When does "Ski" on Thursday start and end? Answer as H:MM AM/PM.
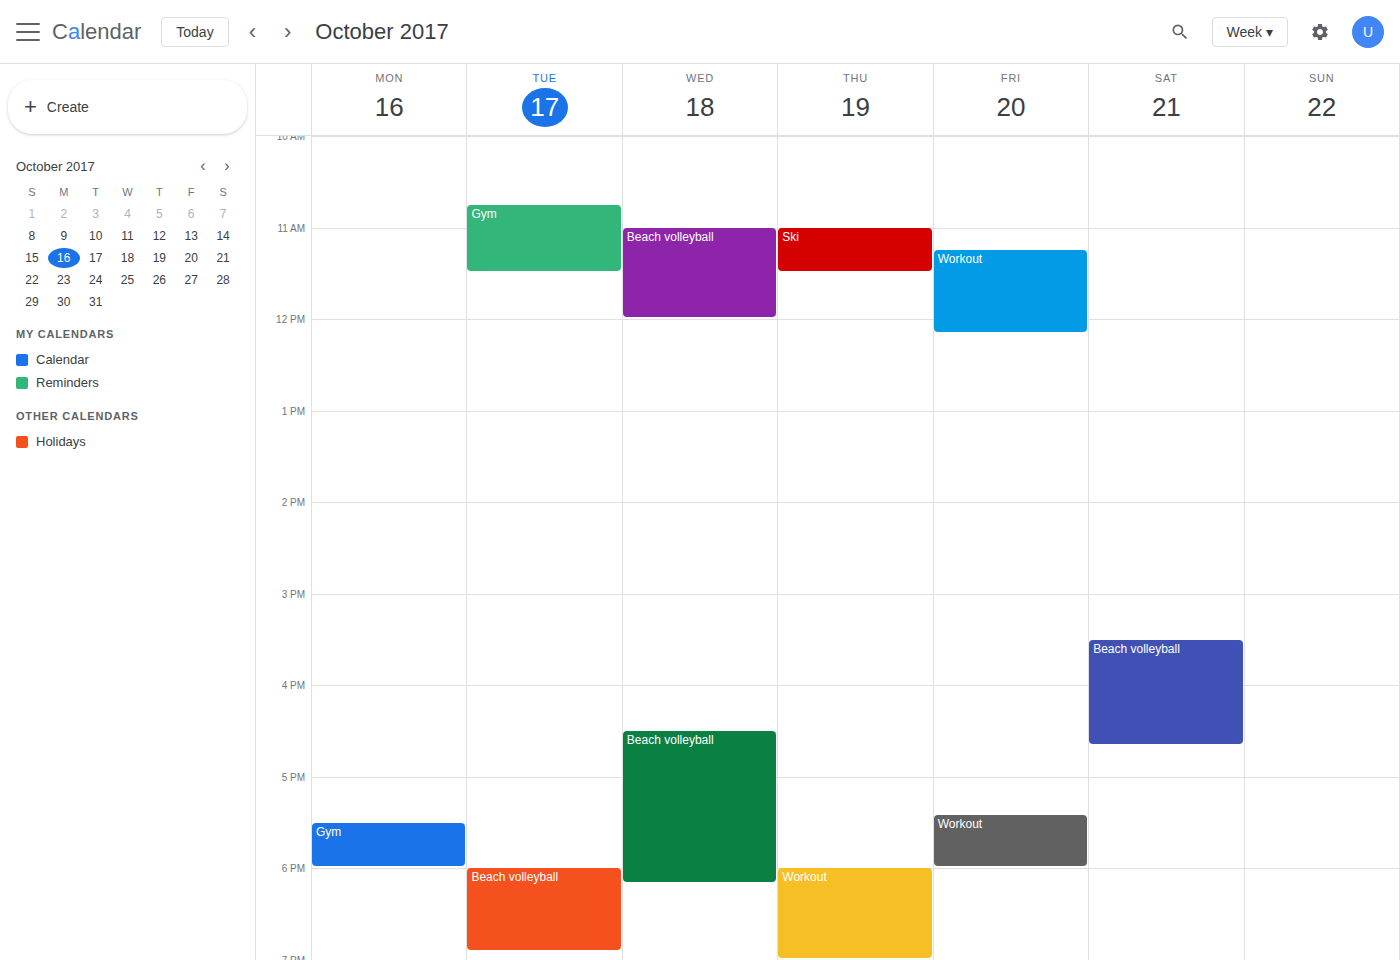
11:00 AM to 11:30 AM